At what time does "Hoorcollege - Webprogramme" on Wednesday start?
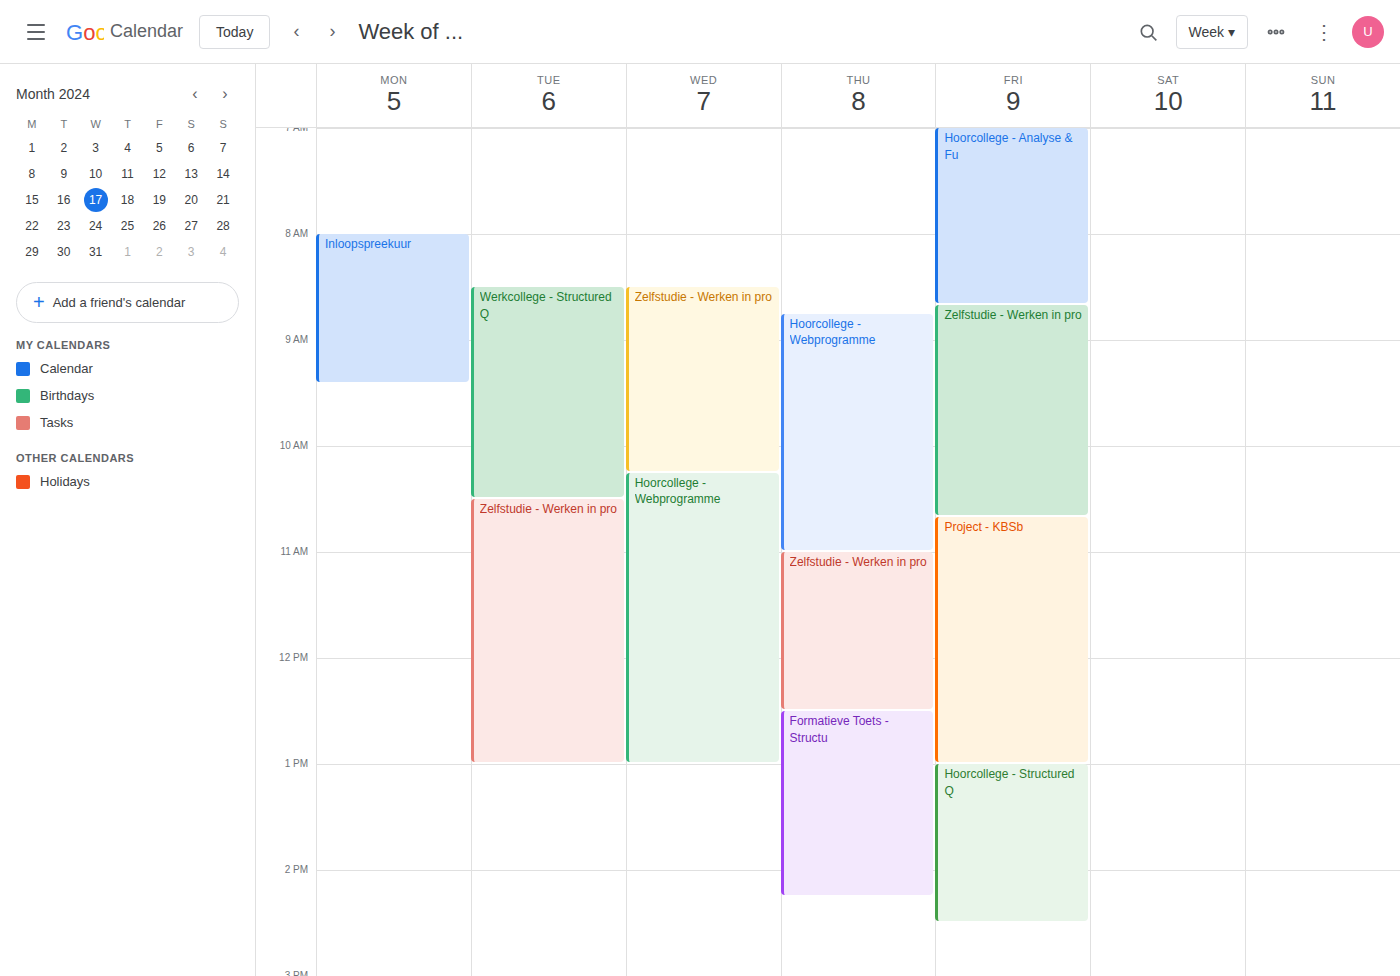
10:15 AM